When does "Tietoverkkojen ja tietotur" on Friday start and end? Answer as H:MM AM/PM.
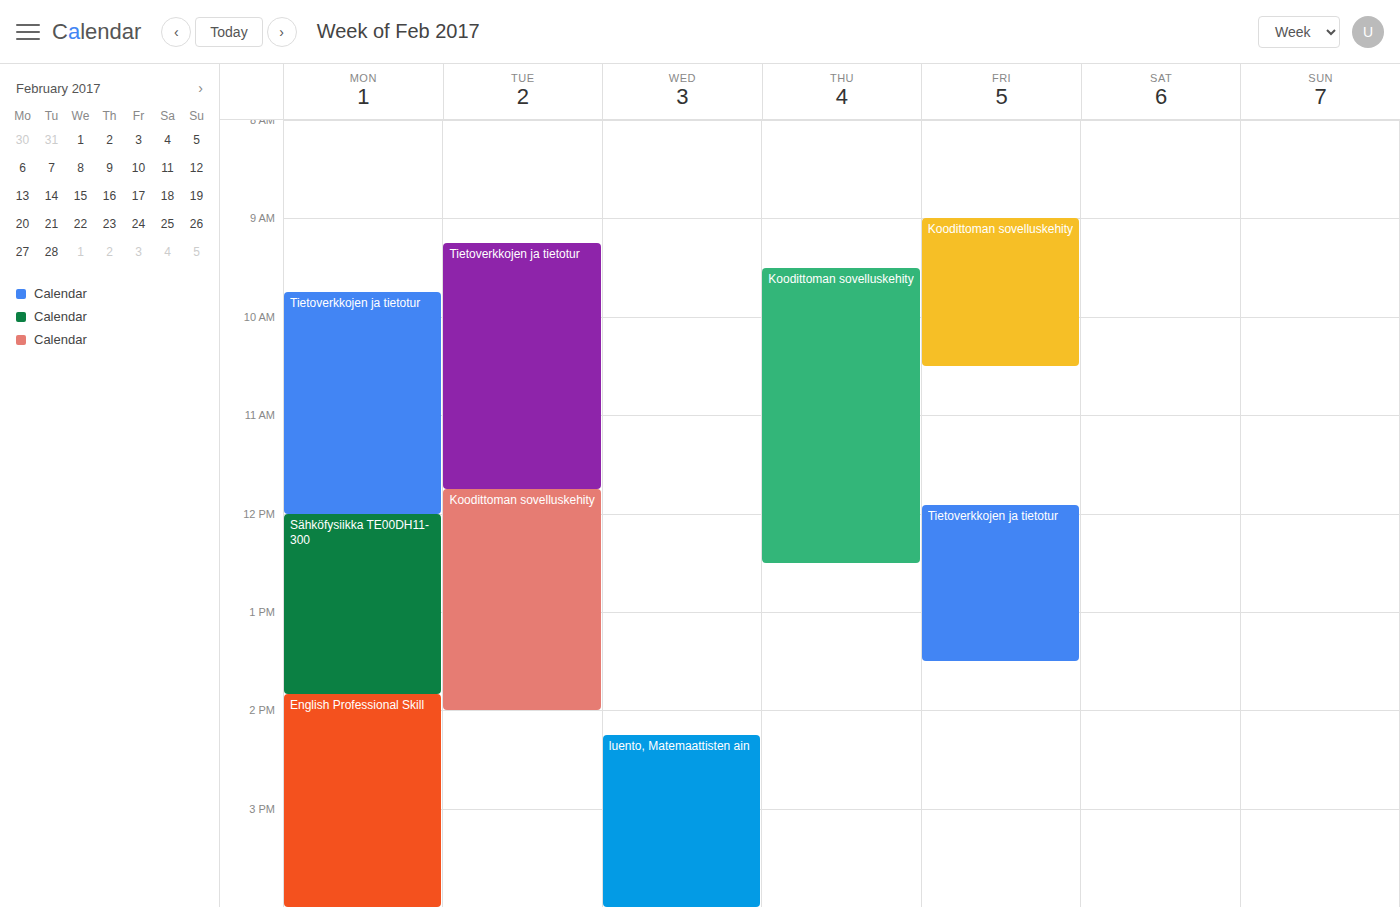
11:55 AM to 1:30 PM